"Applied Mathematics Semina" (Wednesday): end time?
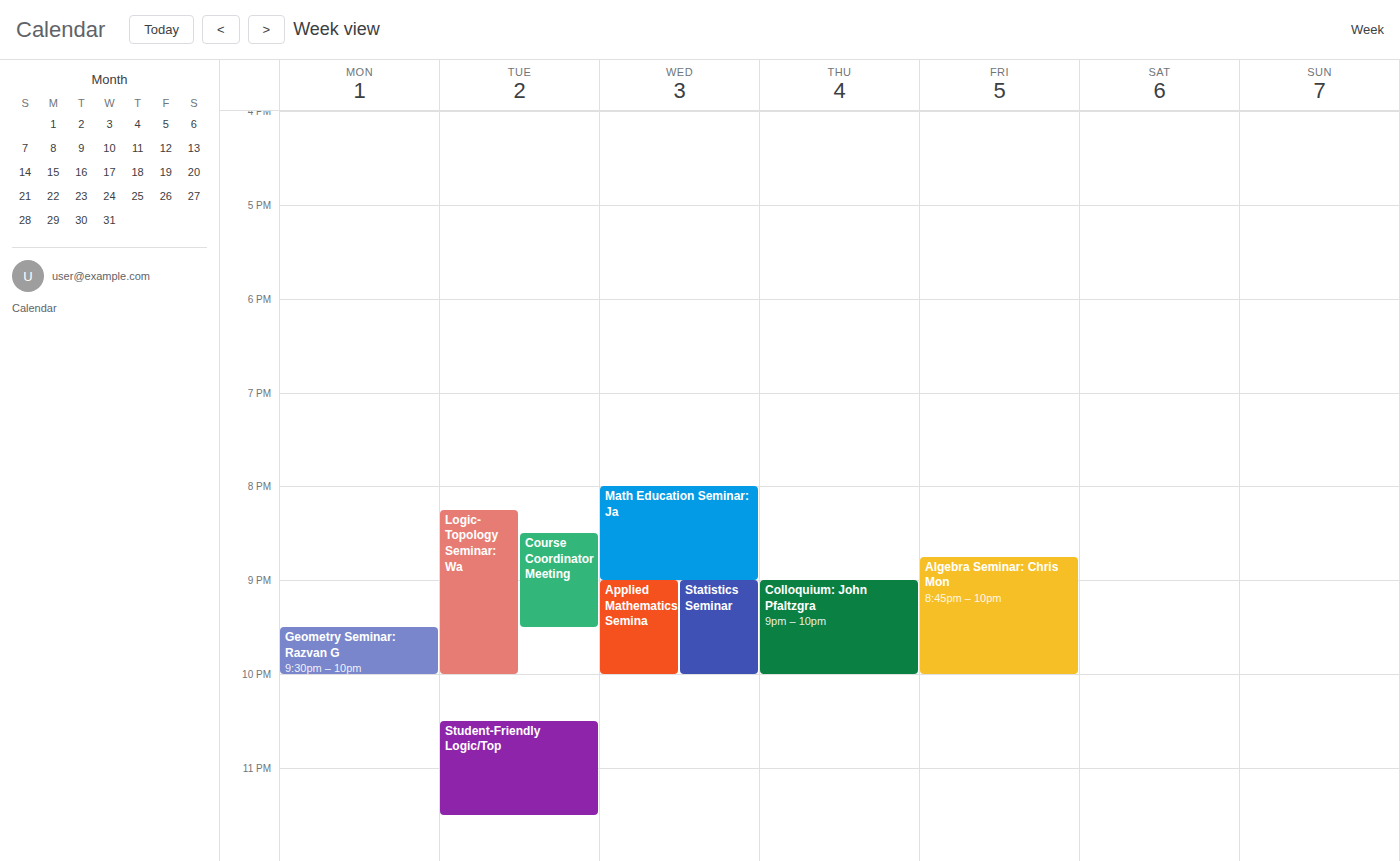
10:00 PM